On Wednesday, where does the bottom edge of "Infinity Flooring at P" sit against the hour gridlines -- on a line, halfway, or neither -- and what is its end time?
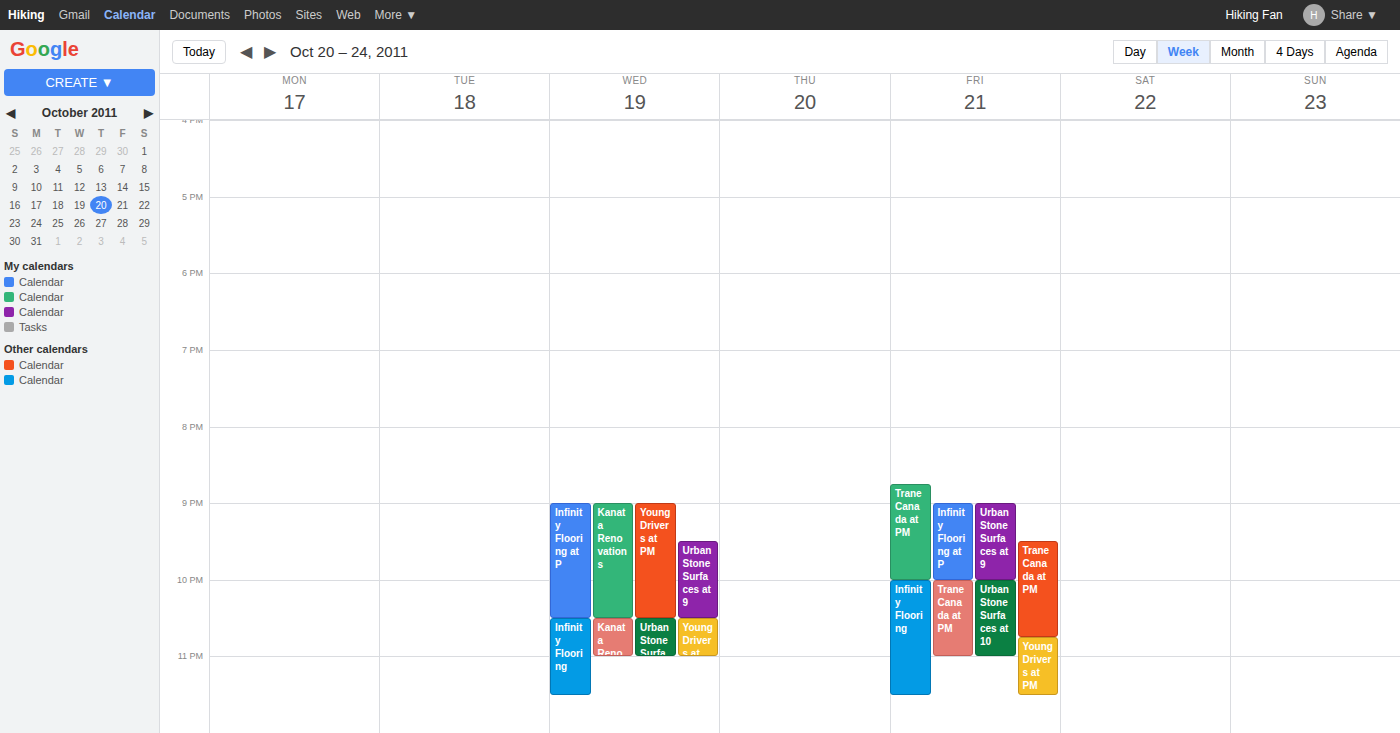
22:30 -- halfway between the 22:00 and 23:00 lines.